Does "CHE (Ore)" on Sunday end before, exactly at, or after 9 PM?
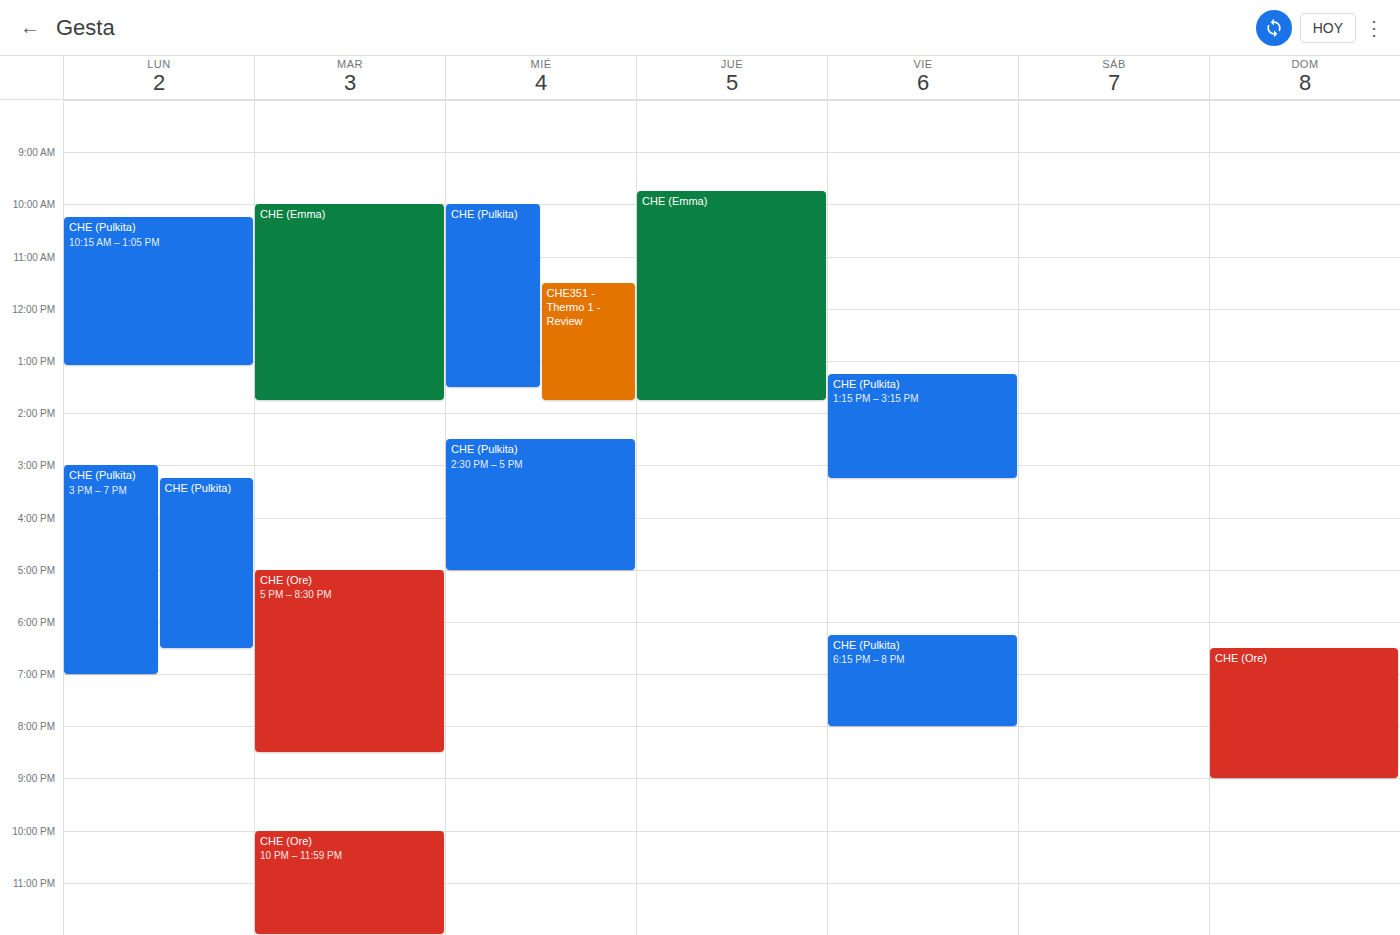
9:00 PM -- exactly at 9 PM, on the 9 PM line.